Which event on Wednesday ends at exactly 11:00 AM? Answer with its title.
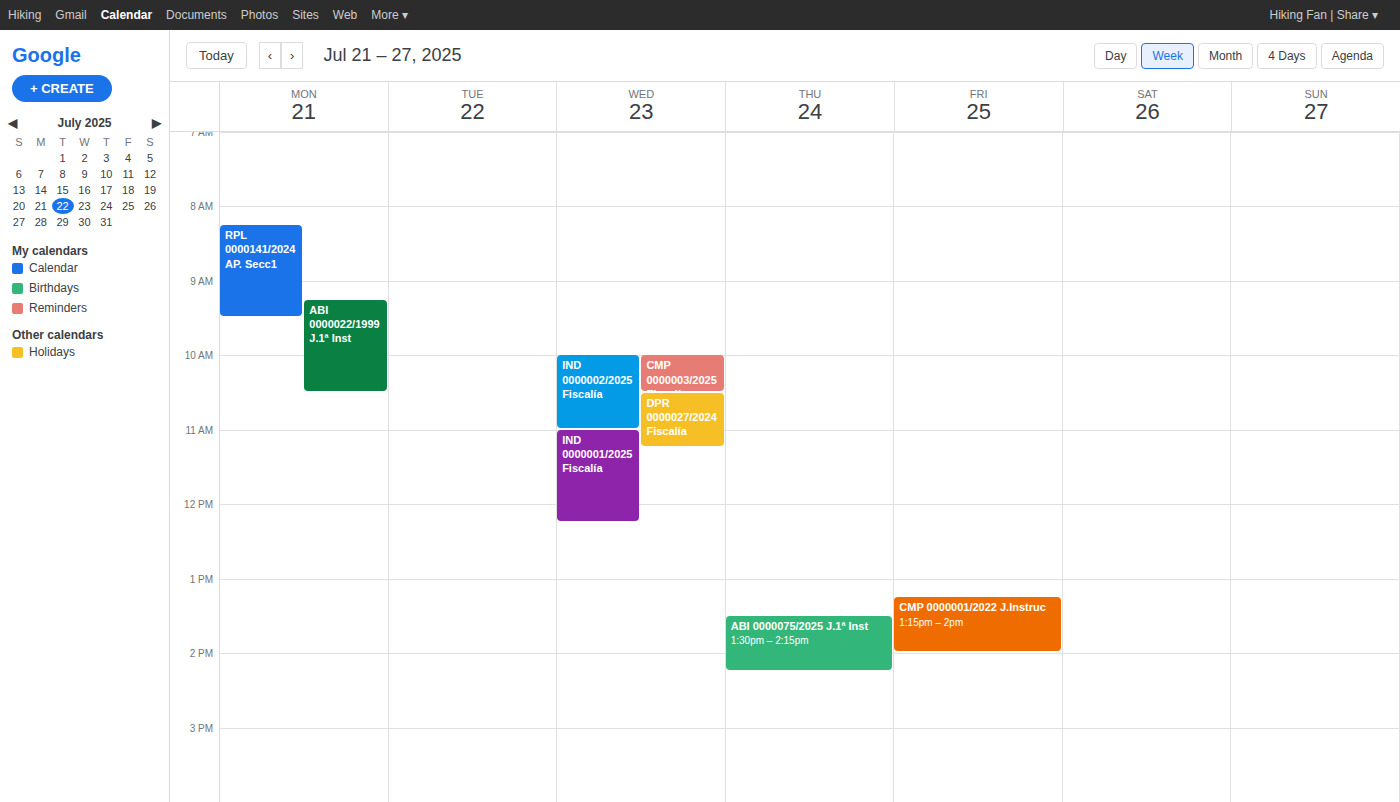
"IND 0000002/2025 Fiscalía"